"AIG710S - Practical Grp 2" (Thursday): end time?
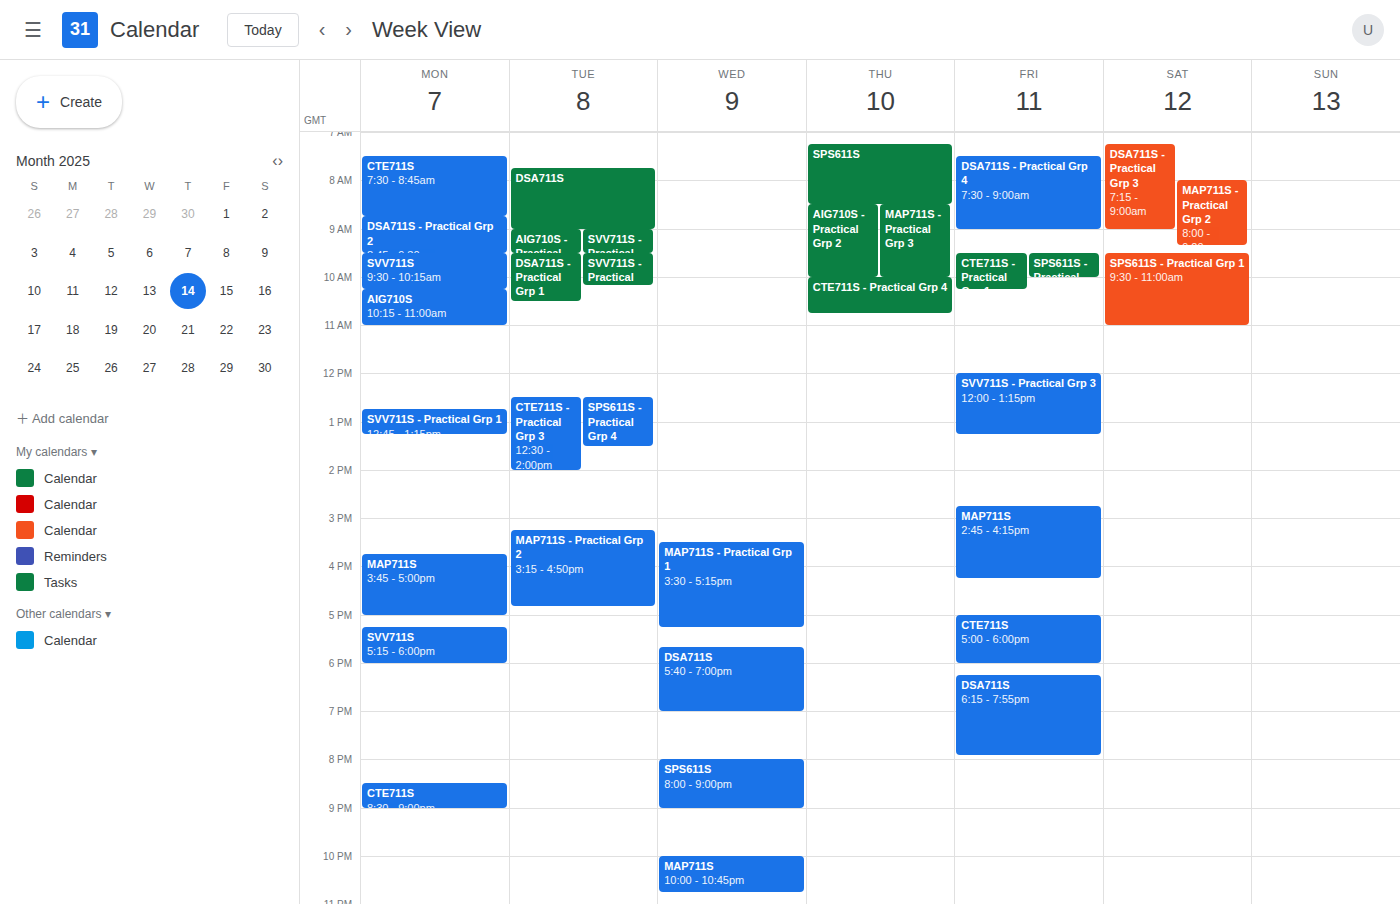
10:00 AM